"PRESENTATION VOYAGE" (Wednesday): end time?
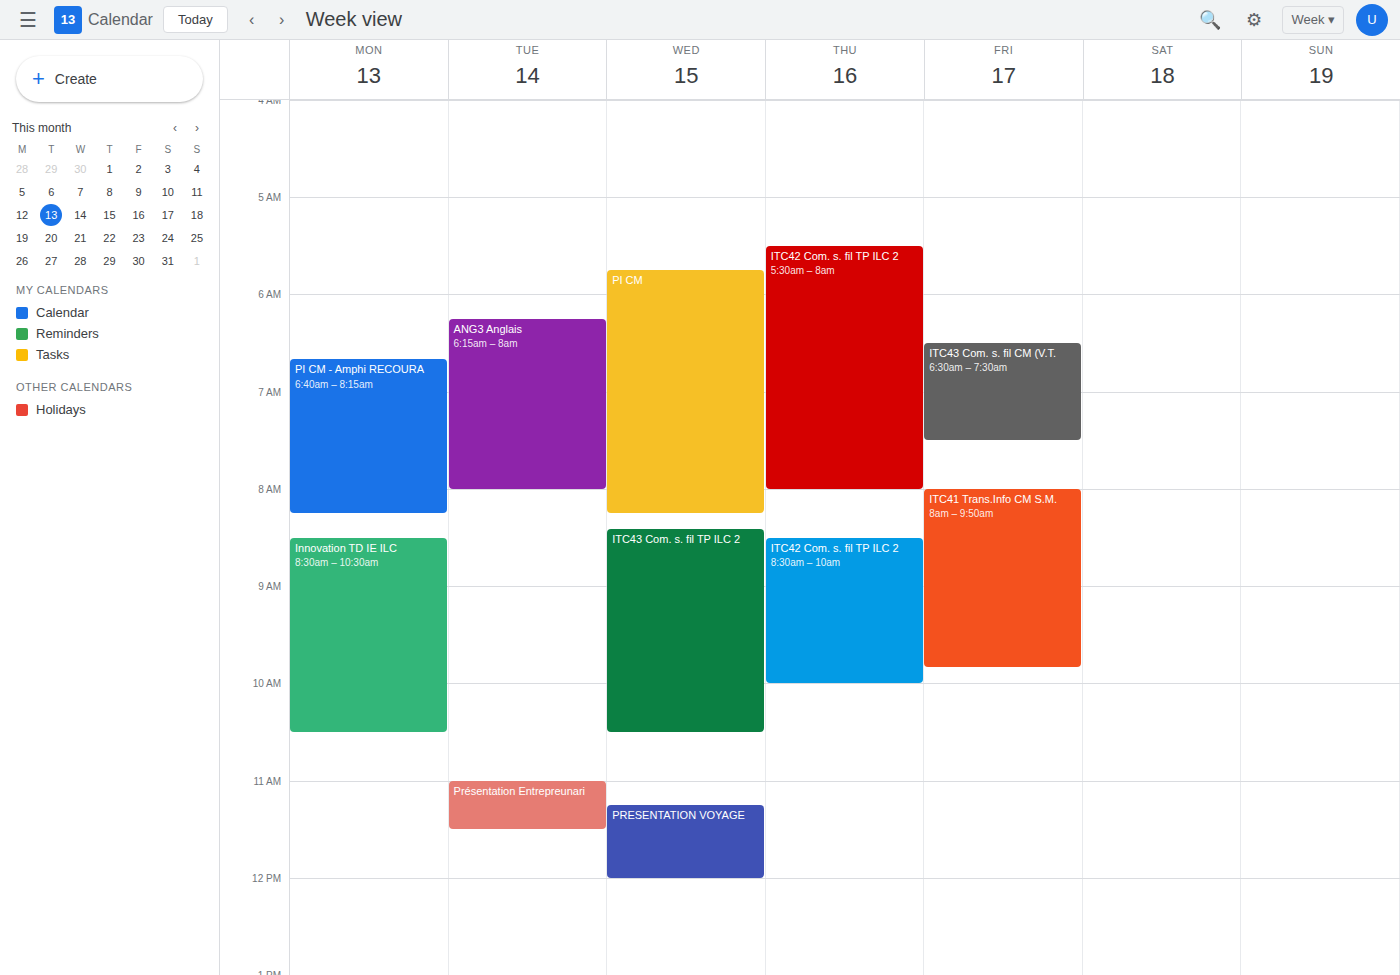
12:00 PM